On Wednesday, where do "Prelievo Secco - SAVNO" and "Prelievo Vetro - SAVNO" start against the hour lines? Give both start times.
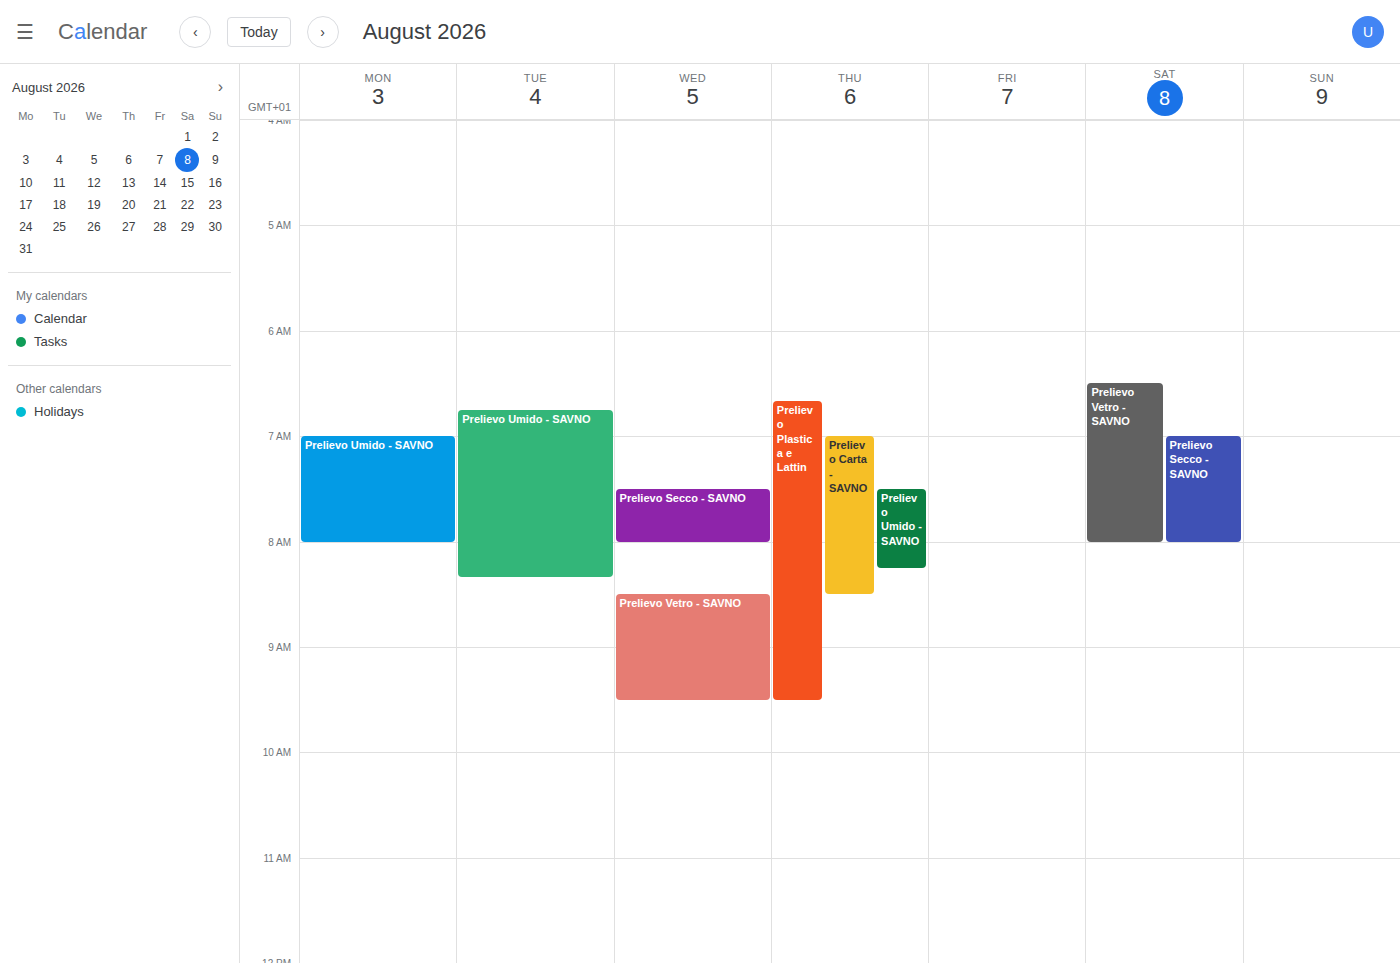
"Prelievo Secco - SAVNO": 7:30 AM, halfway between the 7 AM and 8 AM lines. "Prelievo Vetro - SAVNO": 8:30 AM, halfway between the 8 AM and 9 AM lines.